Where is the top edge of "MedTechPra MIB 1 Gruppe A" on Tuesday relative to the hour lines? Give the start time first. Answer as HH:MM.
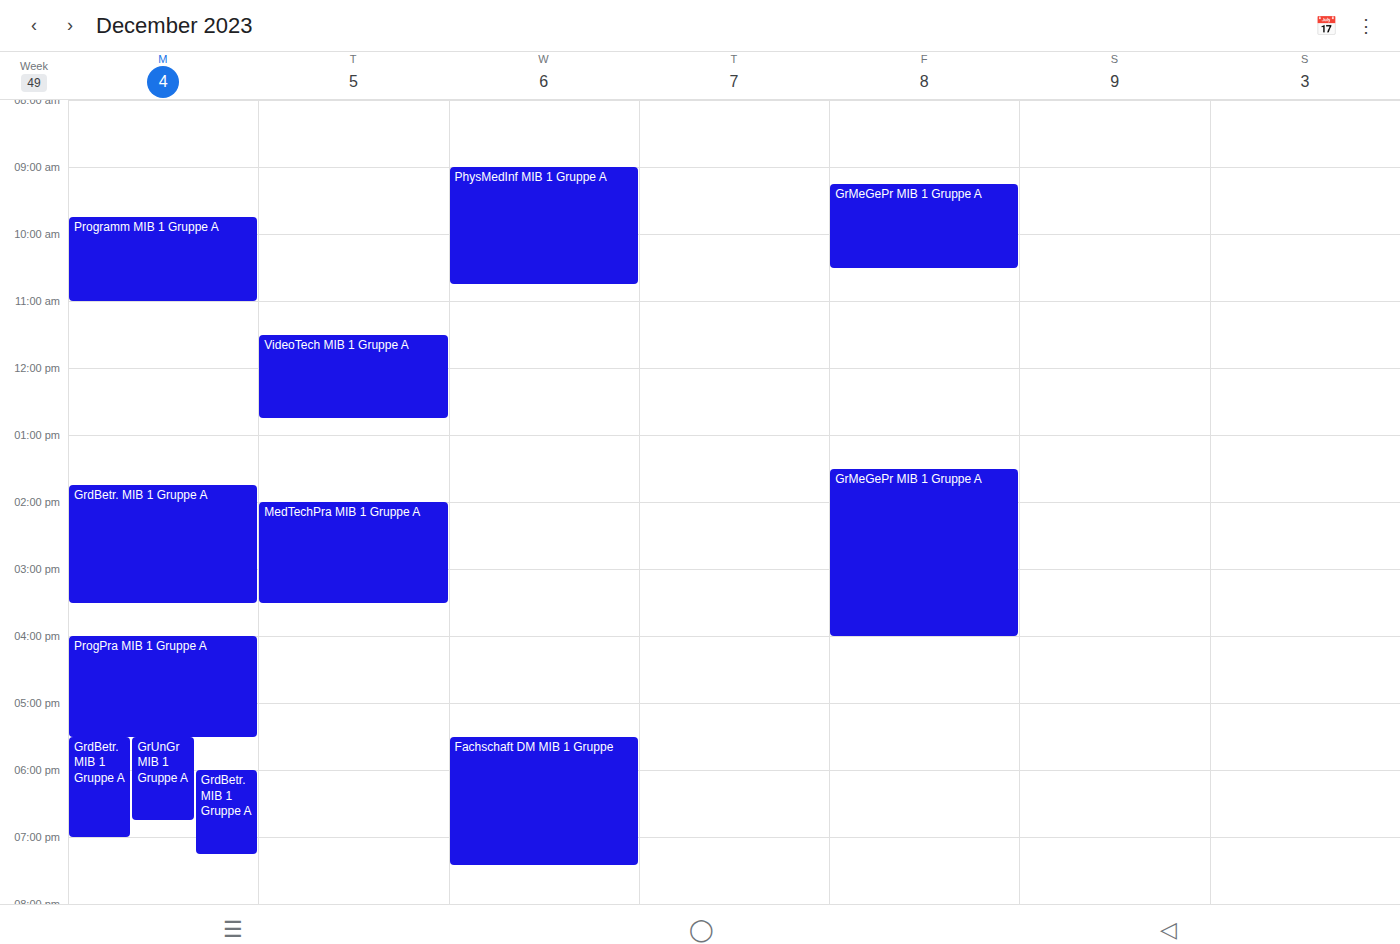
14:00 -- exactly on the 14:00 line.